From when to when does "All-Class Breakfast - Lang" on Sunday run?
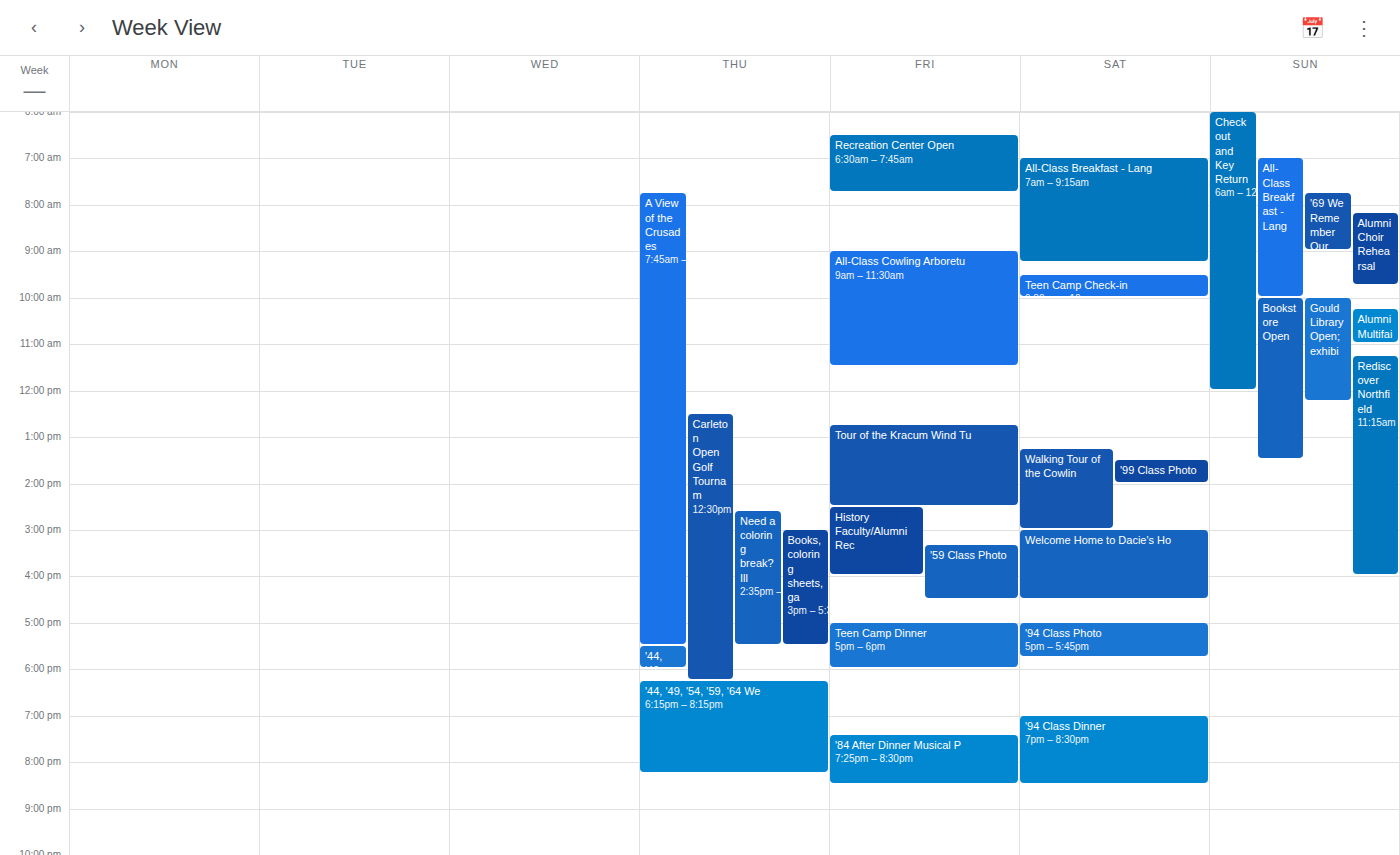
07:00 to 10:00